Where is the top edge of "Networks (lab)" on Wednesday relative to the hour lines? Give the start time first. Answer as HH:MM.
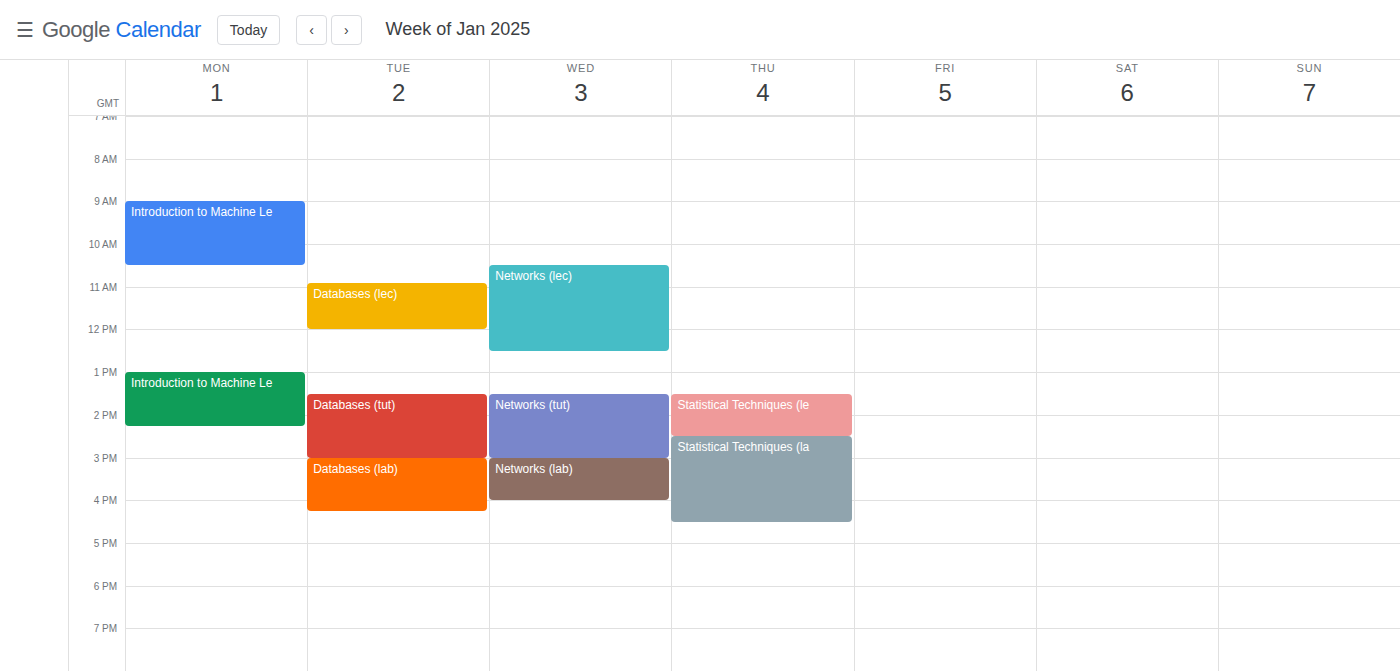
15:00 -- exactly on the 15:00 line.